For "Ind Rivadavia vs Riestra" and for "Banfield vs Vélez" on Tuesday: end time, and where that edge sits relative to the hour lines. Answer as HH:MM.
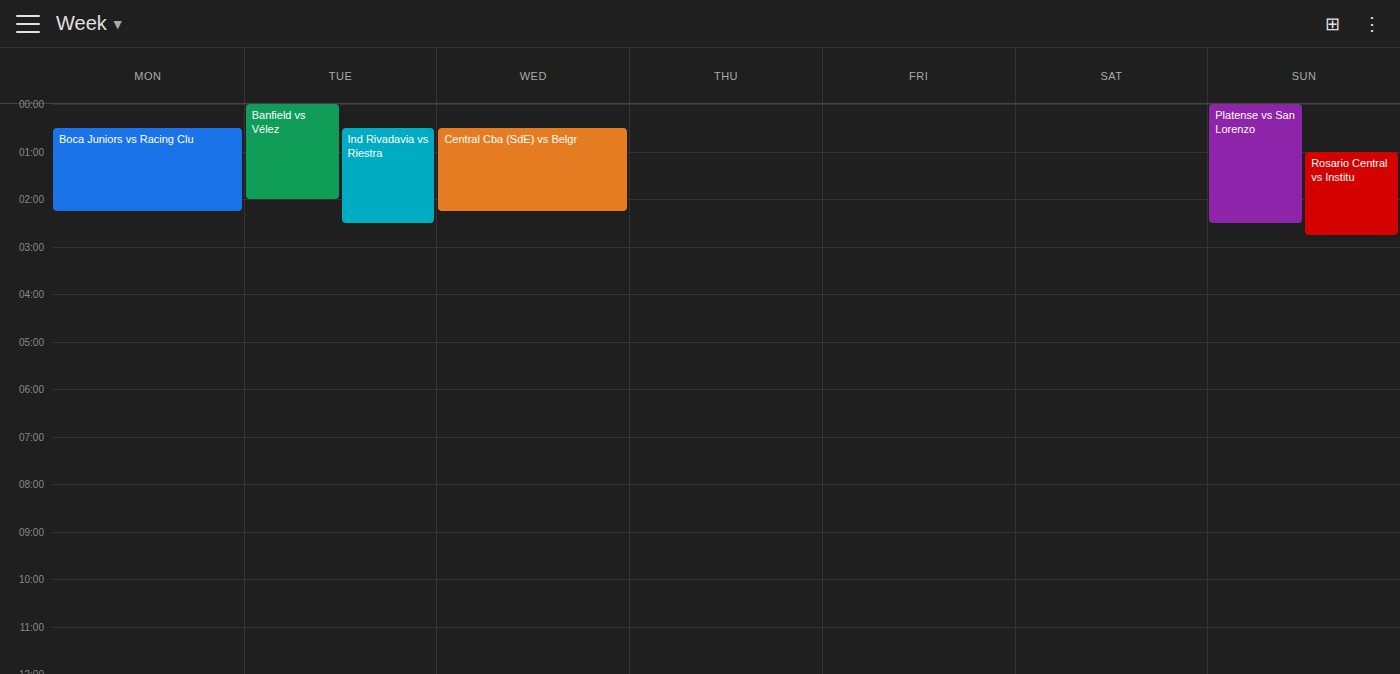
"Ind Rivadavia vs Riestra": 02:30, halfway between the 02:00 and 03:00 lines. "Banfield vs Vélez": 02:00, exactly on the 02:00 line.